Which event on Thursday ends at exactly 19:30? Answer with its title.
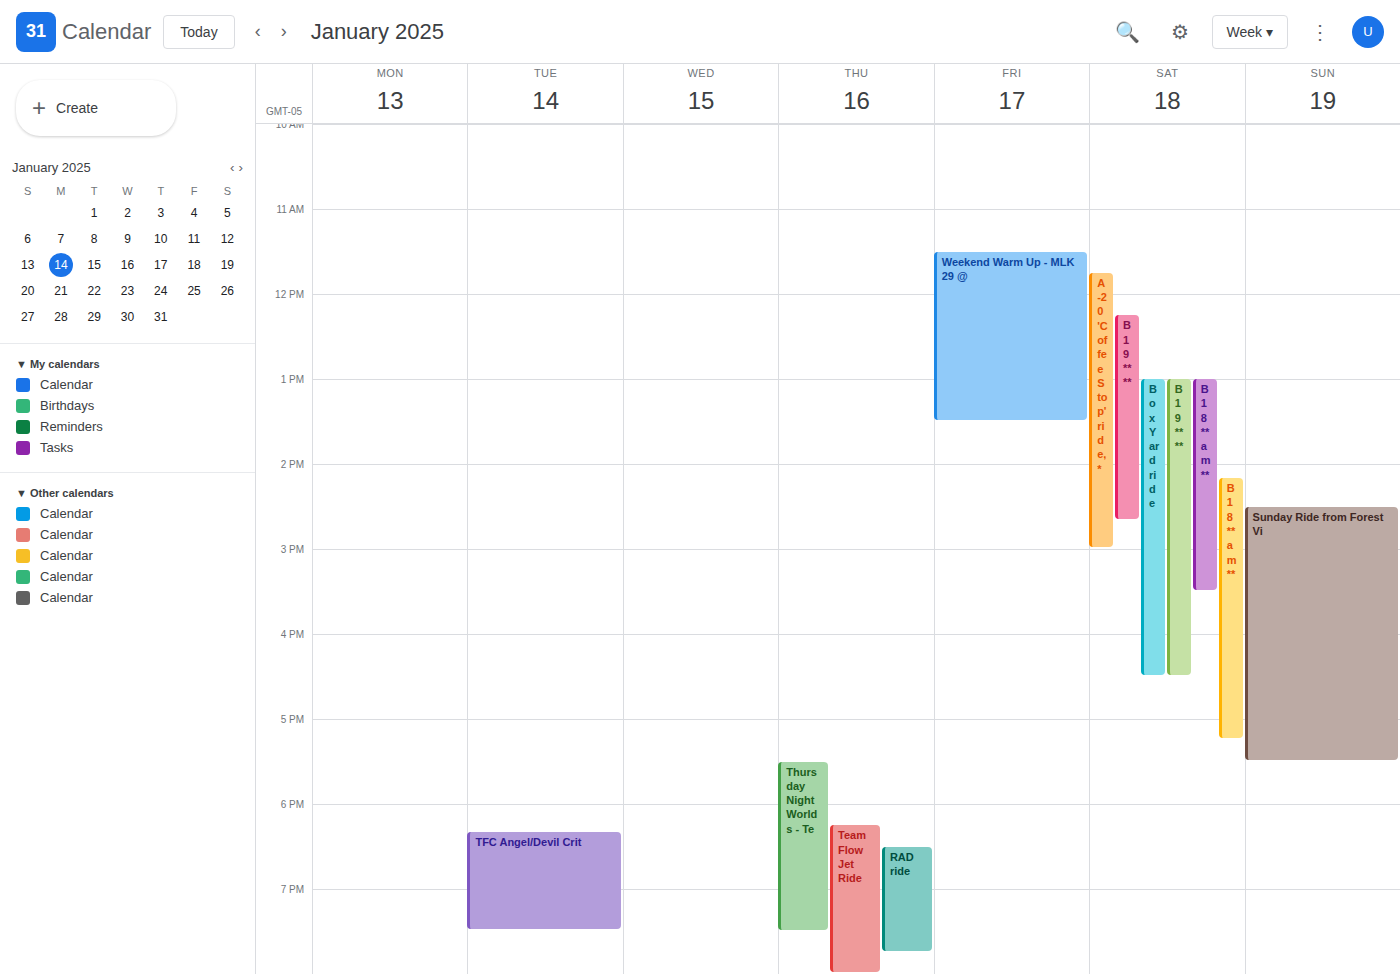
"Thursday Night Worlds - Te"